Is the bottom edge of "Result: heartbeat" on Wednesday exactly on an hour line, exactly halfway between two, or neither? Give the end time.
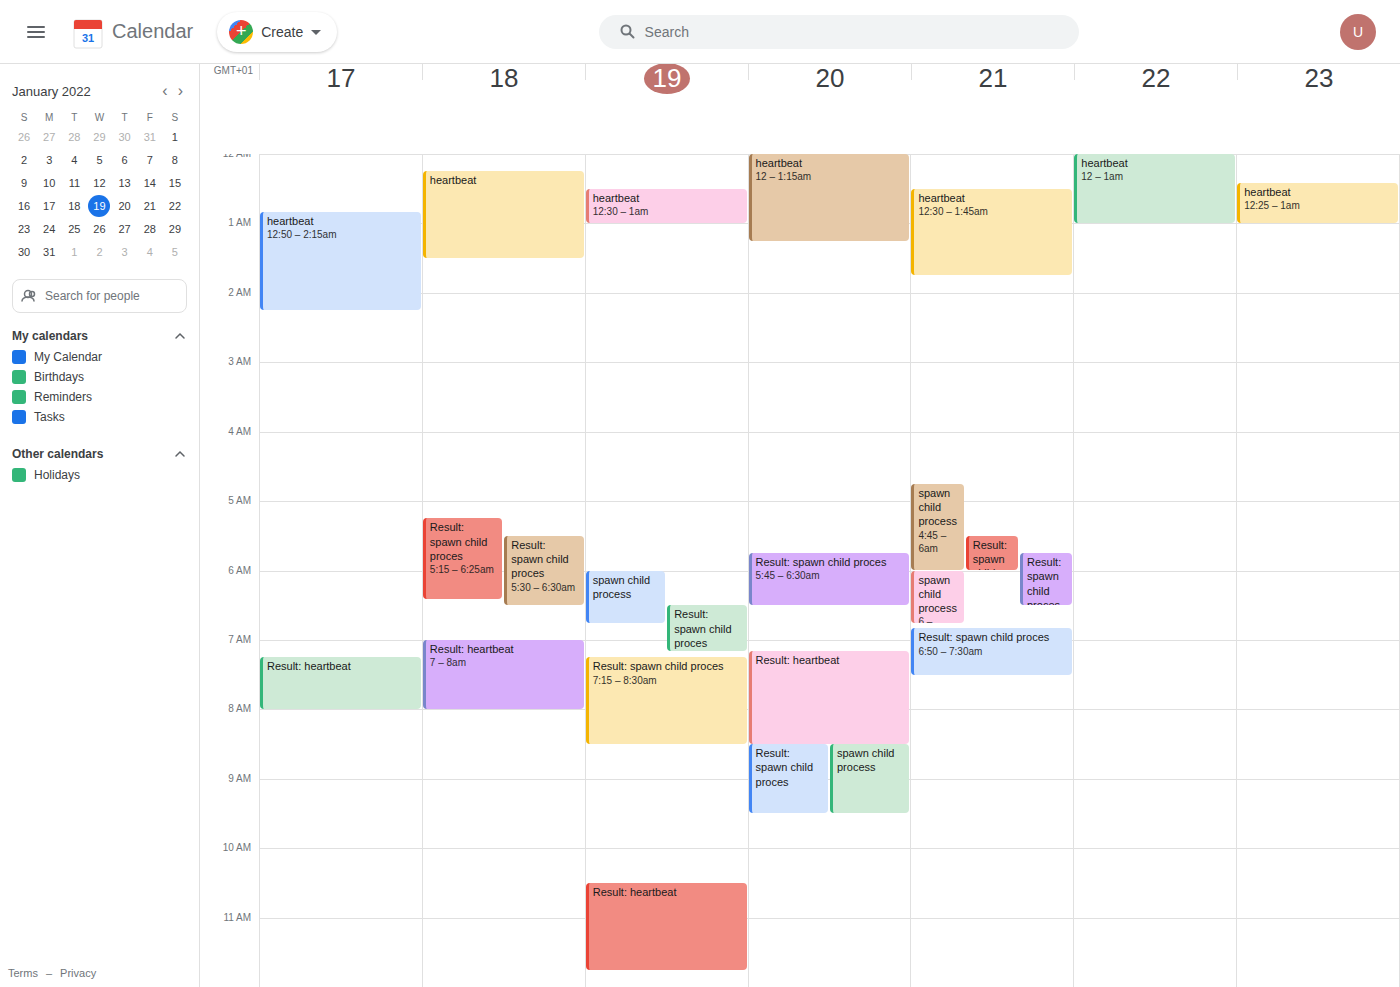
11:45 AM -- neither: three quarters of the way from the 11 AM line to the 12 PM line.